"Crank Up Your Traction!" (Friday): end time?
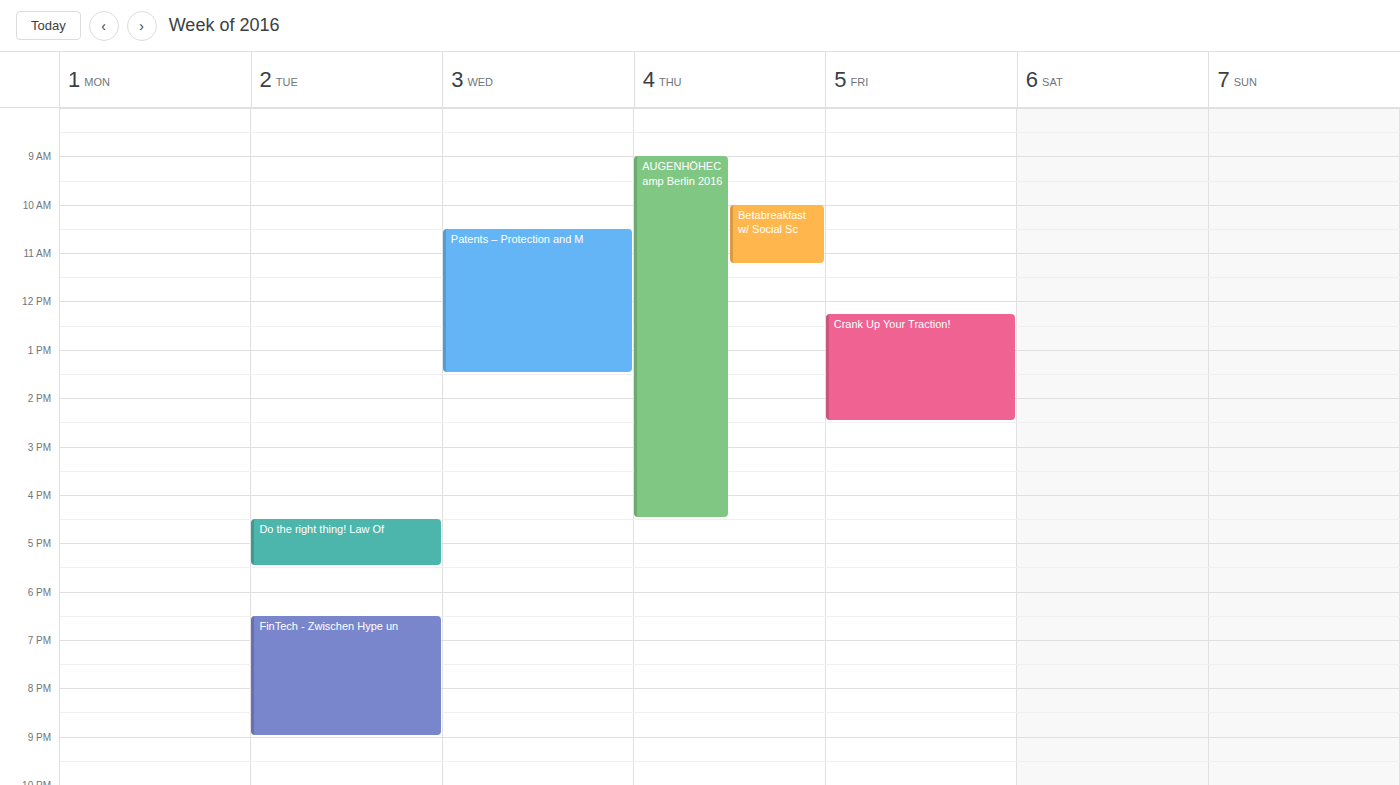
14:30